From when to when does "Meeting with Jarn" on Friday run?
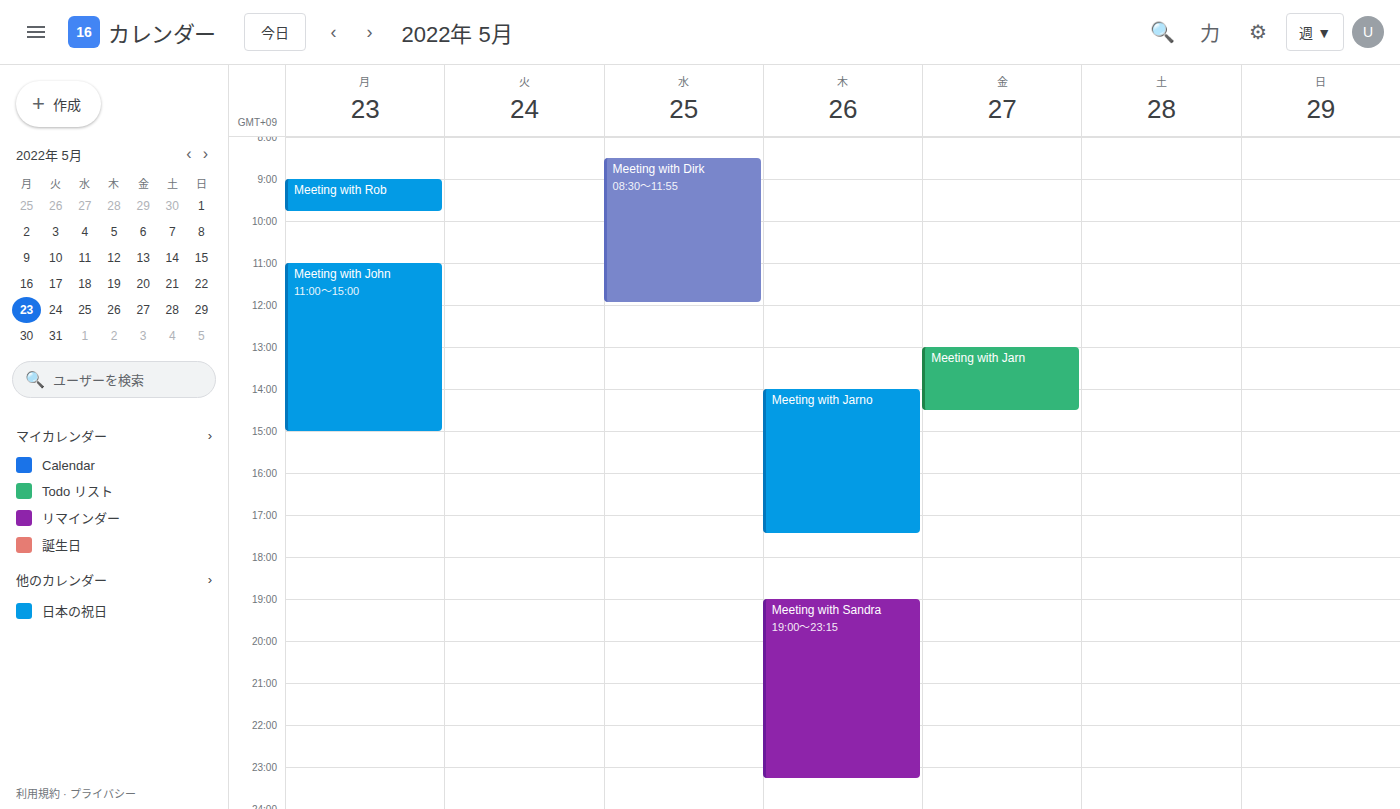
1:00 PM to 2:30 PM